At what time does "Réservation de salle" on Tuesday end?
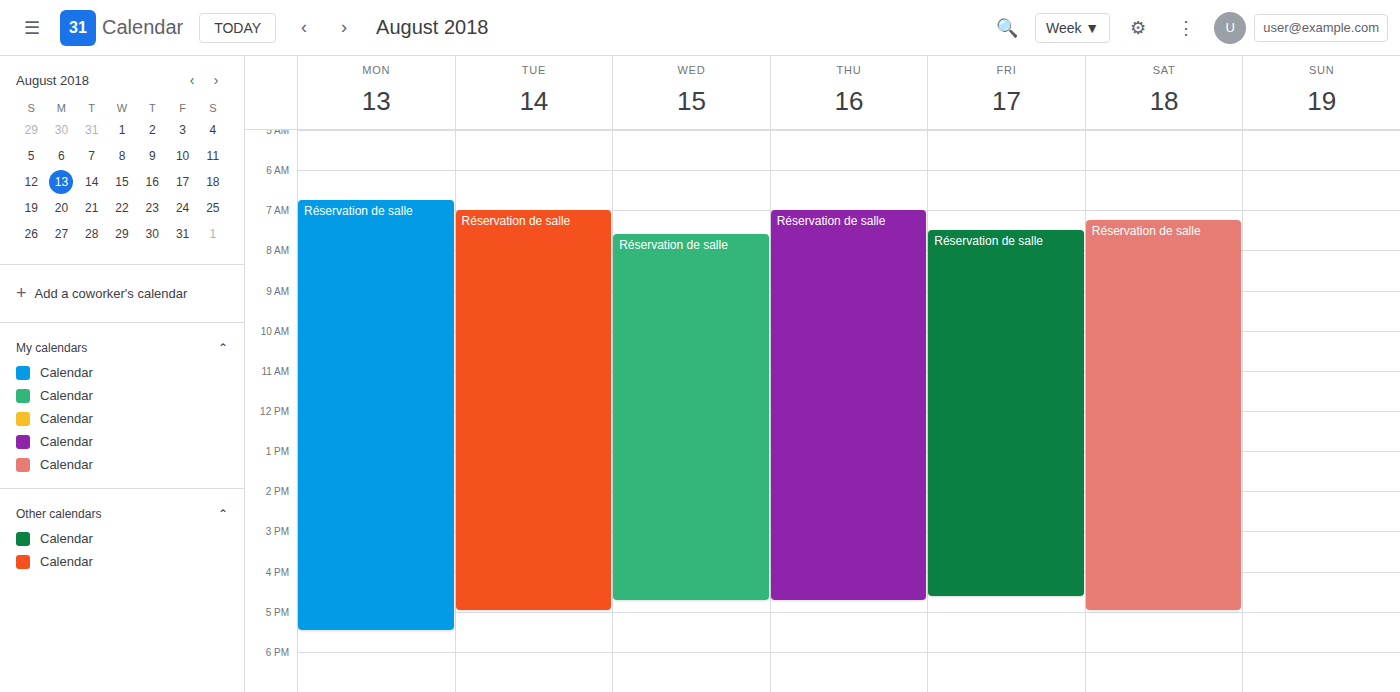
5:00 PM